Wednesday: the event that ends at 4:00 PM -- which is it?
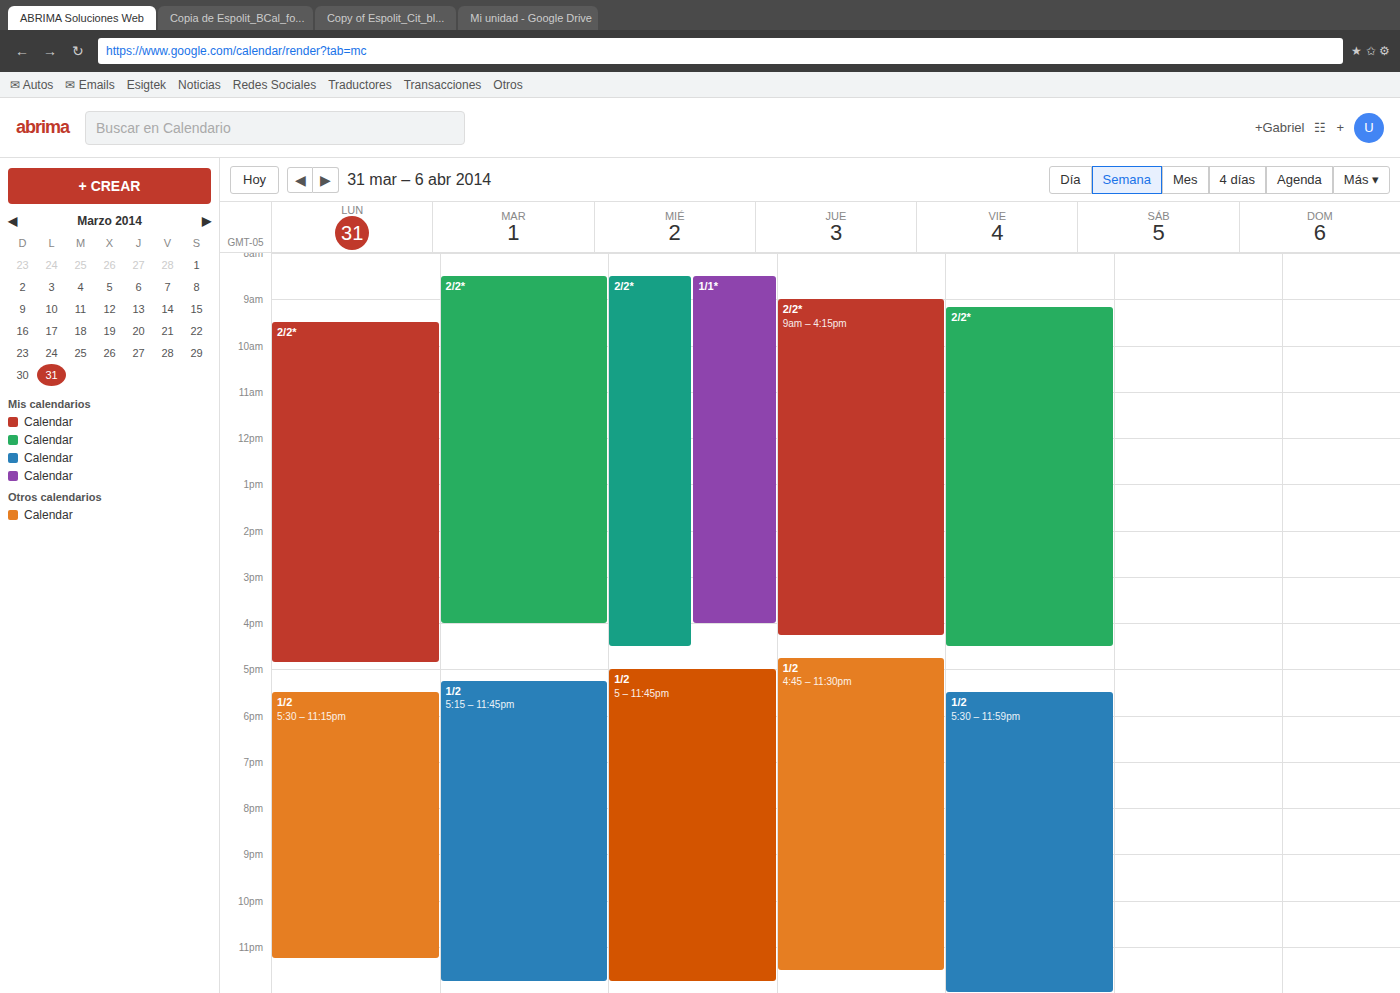
"1/1*"